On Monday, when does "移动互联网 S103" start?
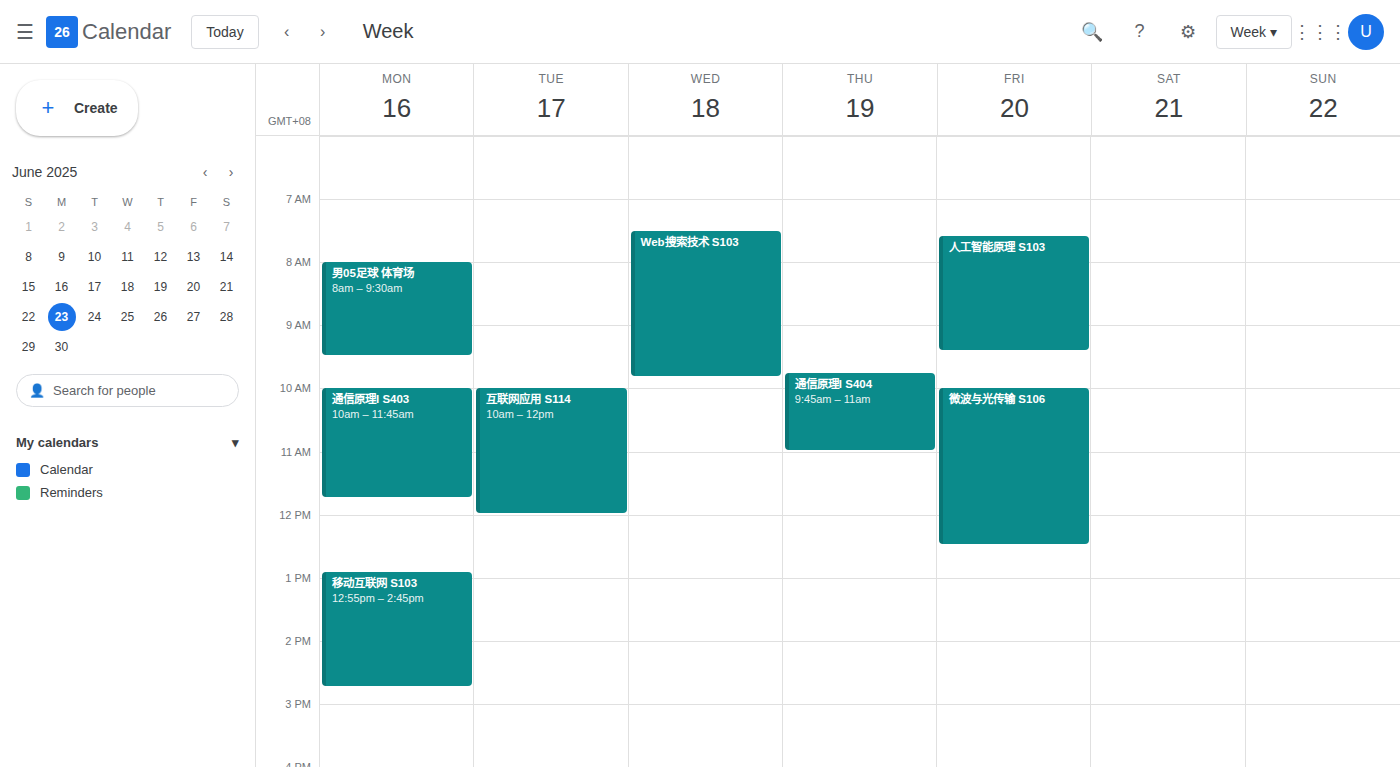
12:55